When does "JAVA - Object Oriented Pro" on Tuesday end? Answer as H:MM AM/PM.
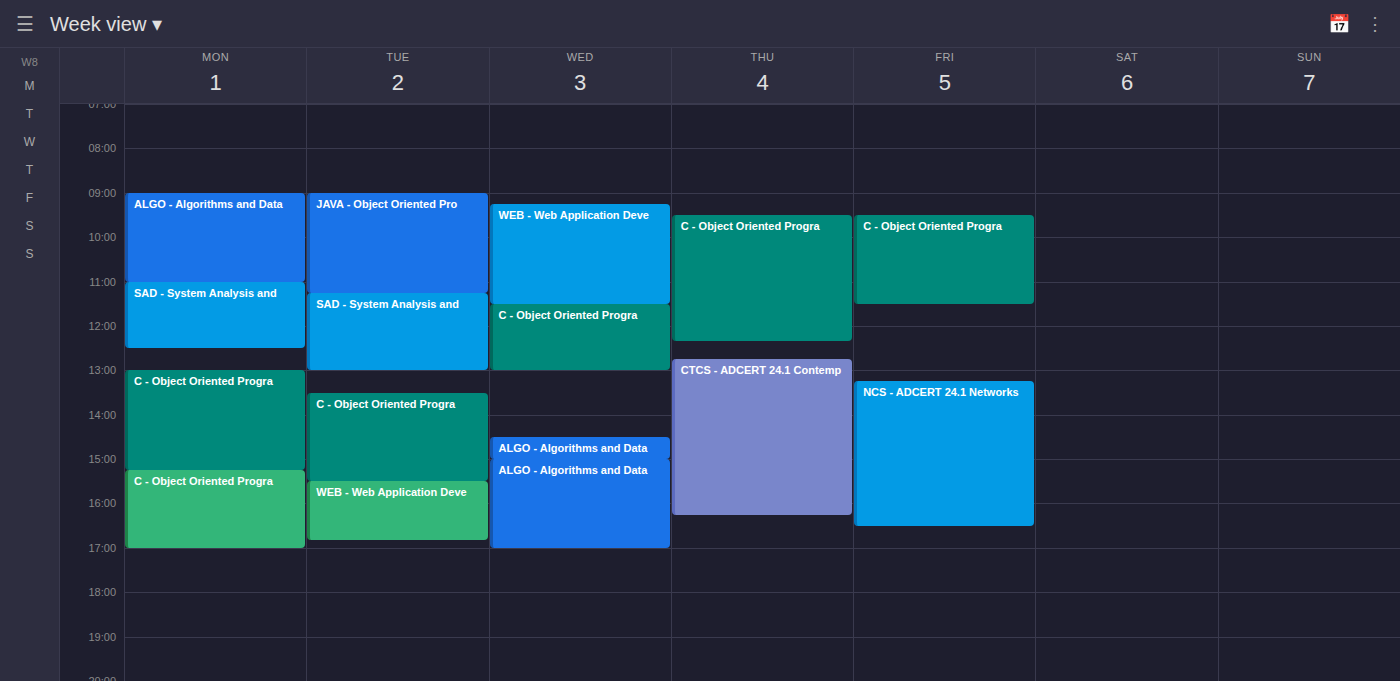
11:15 AM